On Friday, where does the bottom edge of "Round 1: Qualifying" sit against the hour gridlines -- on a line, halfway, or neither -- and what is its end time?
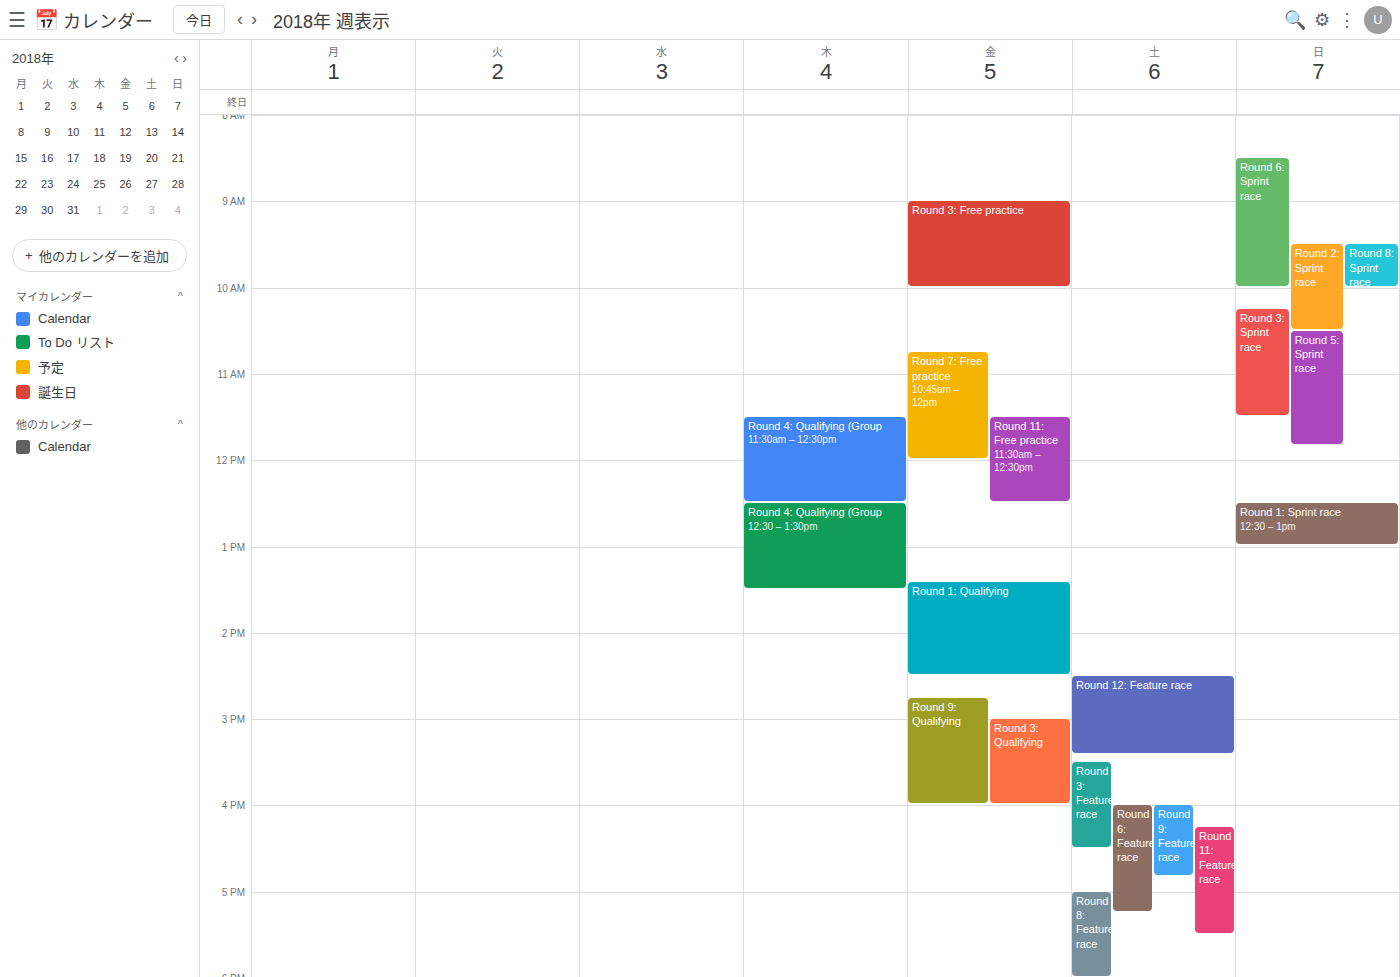
2:30 PM -- halfway between the 2 PM and 3 PM lines.